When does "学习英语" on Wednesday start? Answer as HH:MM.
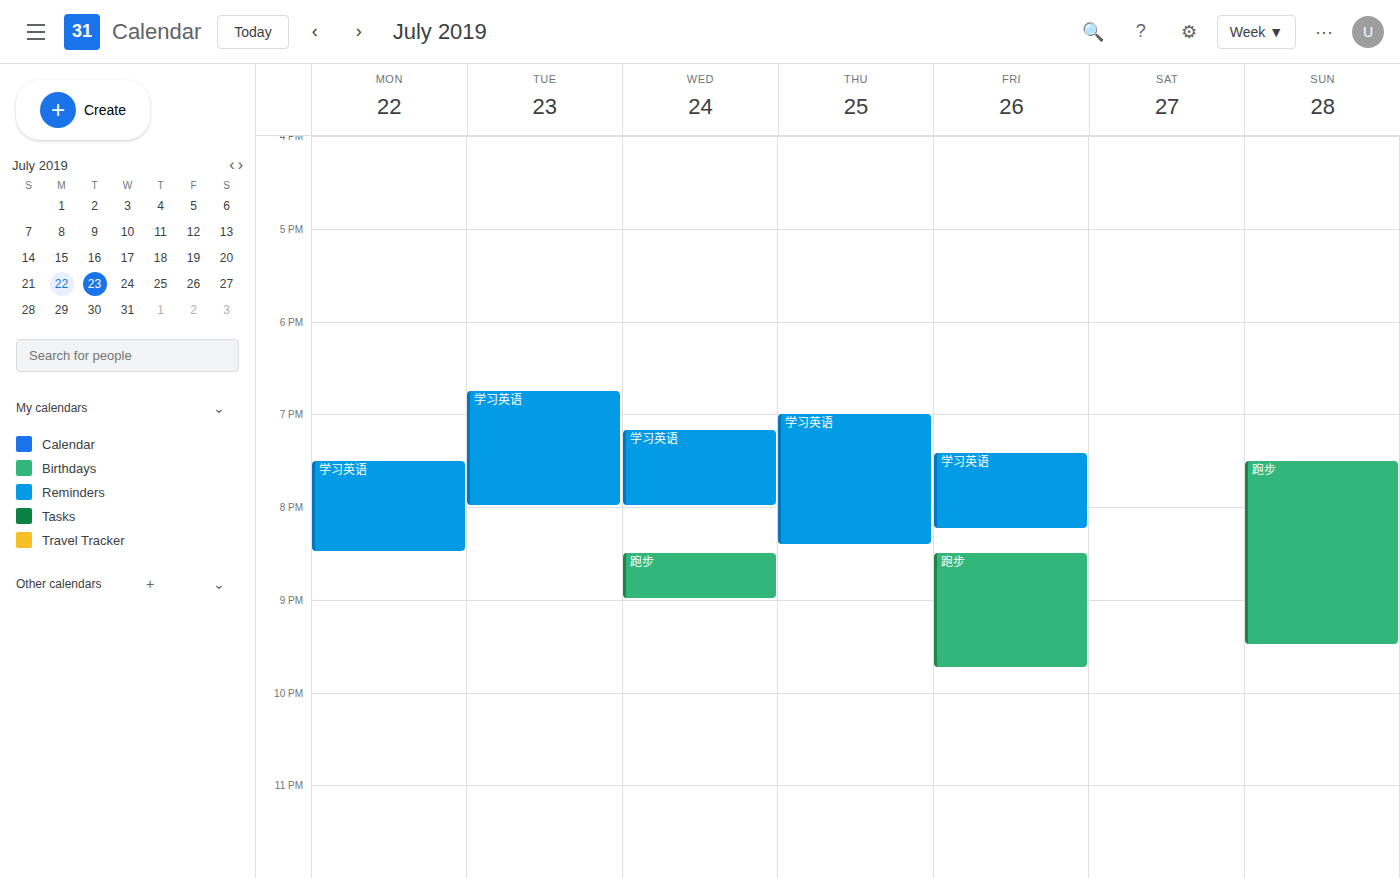
19:10